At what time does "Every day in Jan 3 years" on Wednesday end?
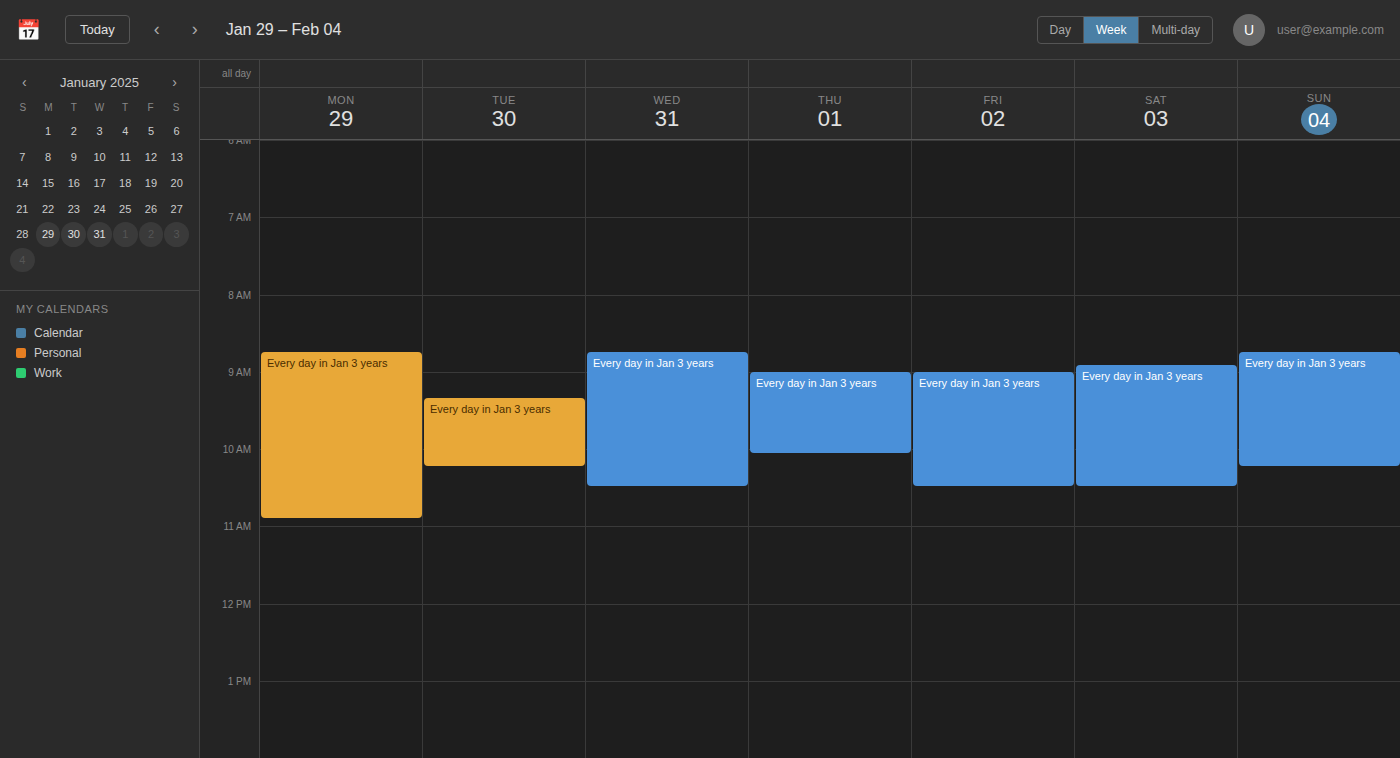
10:30 AM